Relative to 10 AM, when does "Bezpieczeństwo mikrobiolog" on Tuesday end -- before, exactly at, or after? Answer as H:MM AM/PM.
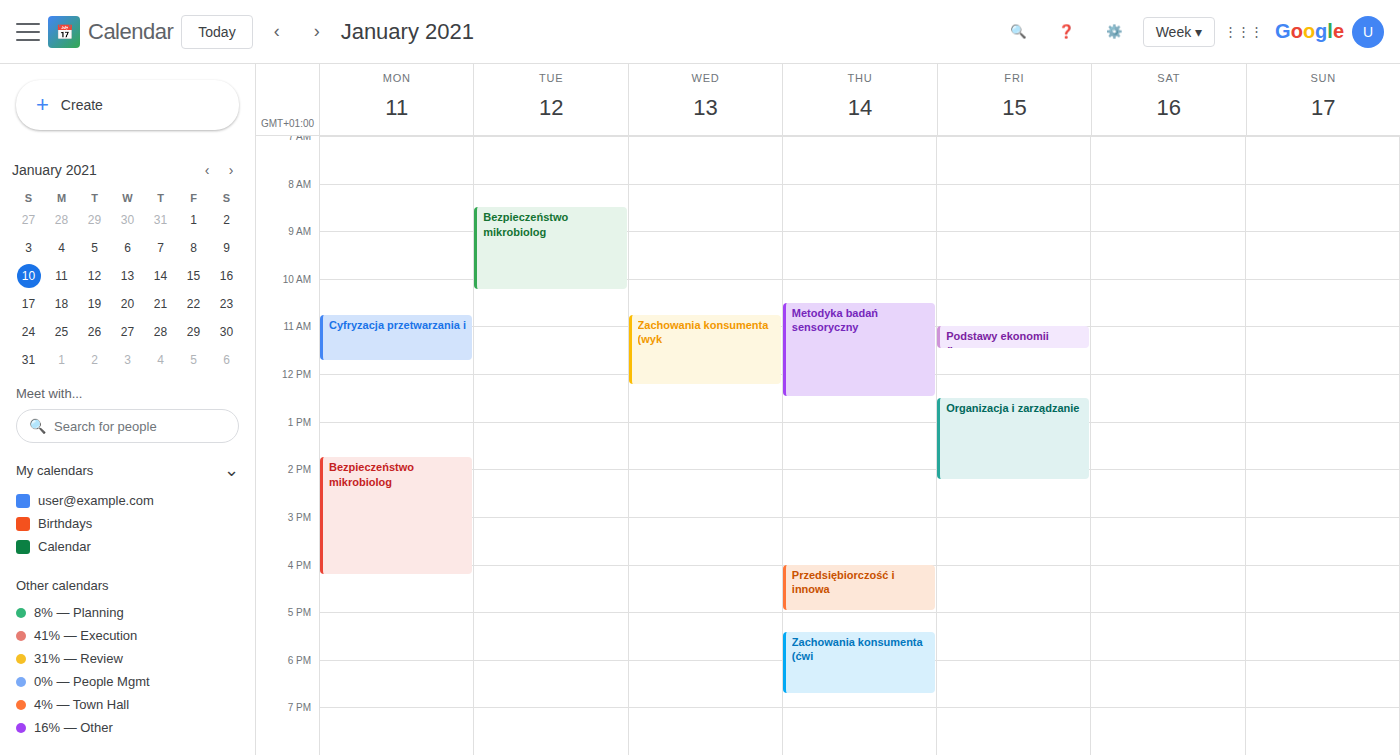
10:15 AM -- after 10 AM, 15 minutes below the 10 AM line.